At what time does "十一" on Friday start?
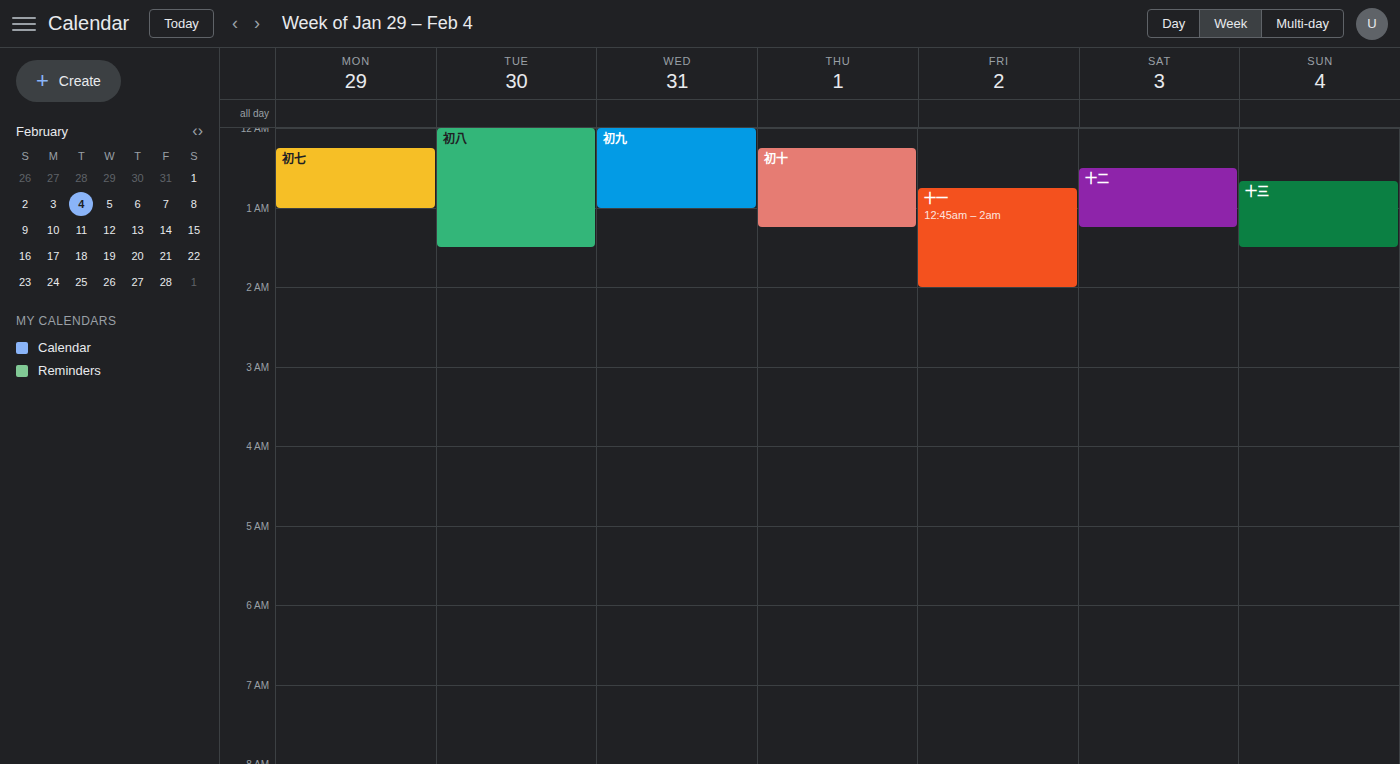
00:45